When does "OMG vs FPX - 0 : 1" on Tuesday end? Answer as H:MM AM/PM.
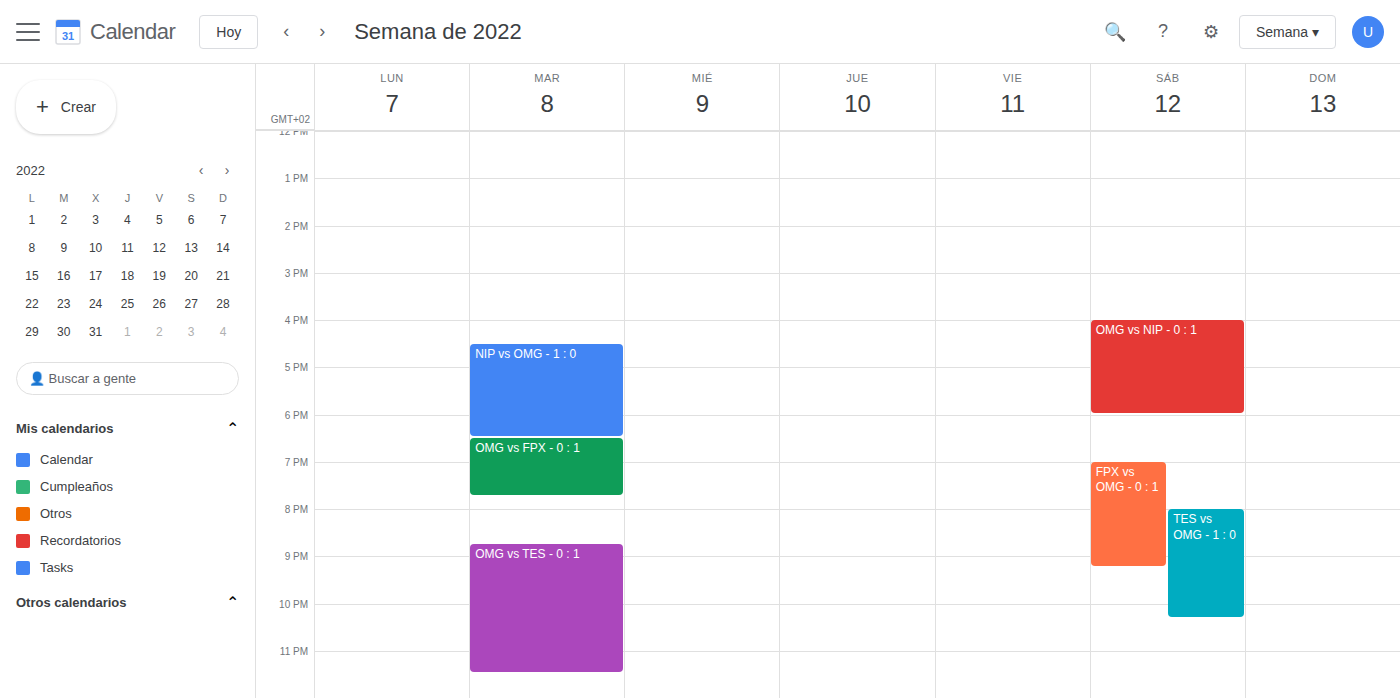
7:45 PM